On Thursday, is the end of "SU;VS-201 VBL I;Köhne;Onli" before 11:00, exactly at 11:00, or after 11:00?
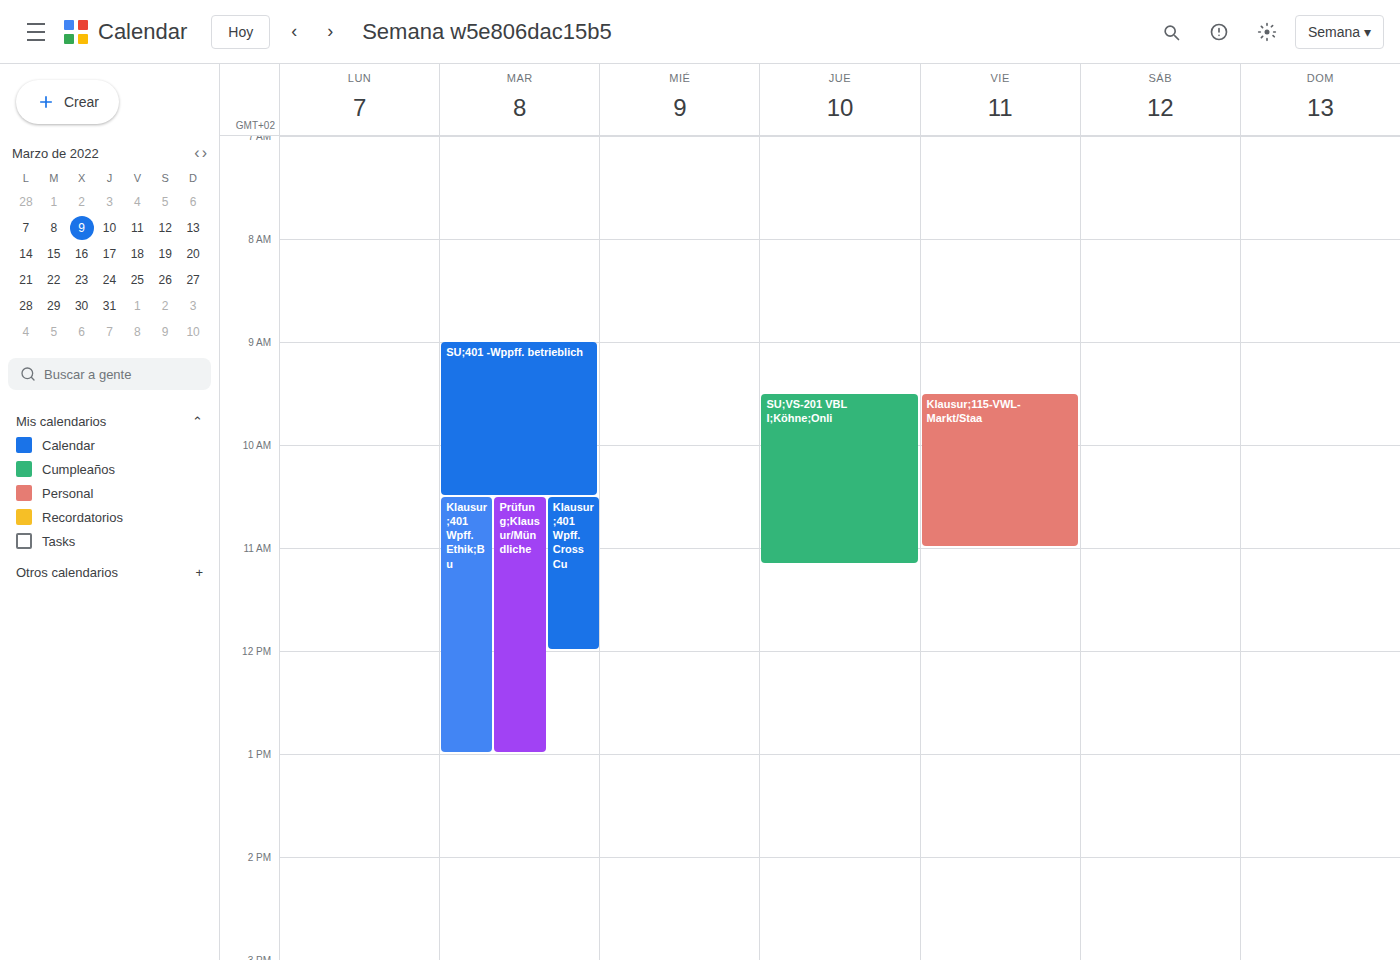
11:10 -- after 11:00, 10 minutes below the 11:00 line.